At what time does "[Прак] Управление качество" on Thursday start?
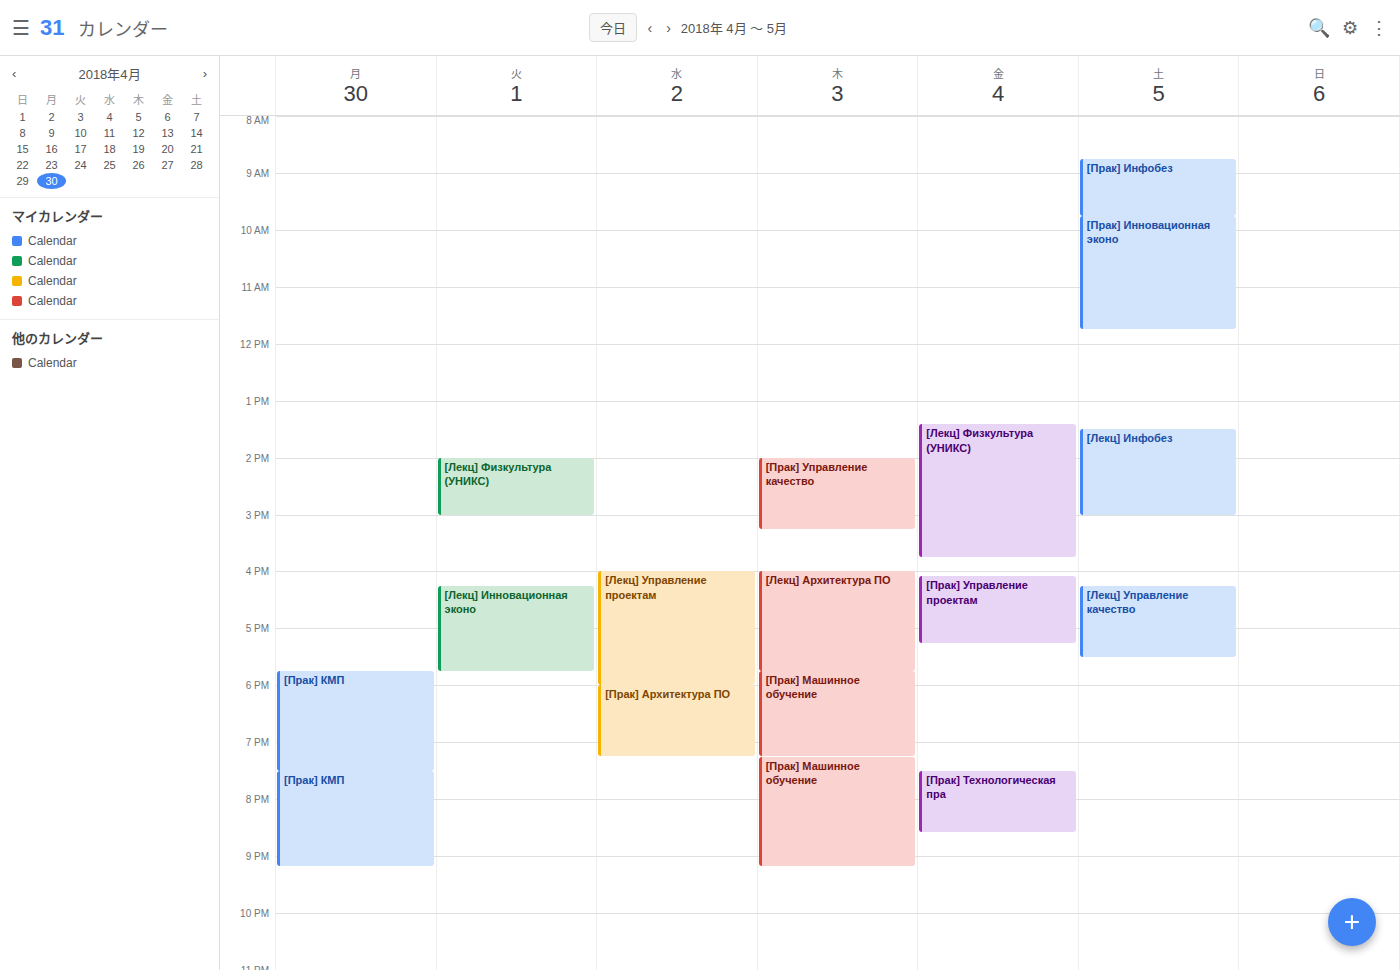
2:00 PM